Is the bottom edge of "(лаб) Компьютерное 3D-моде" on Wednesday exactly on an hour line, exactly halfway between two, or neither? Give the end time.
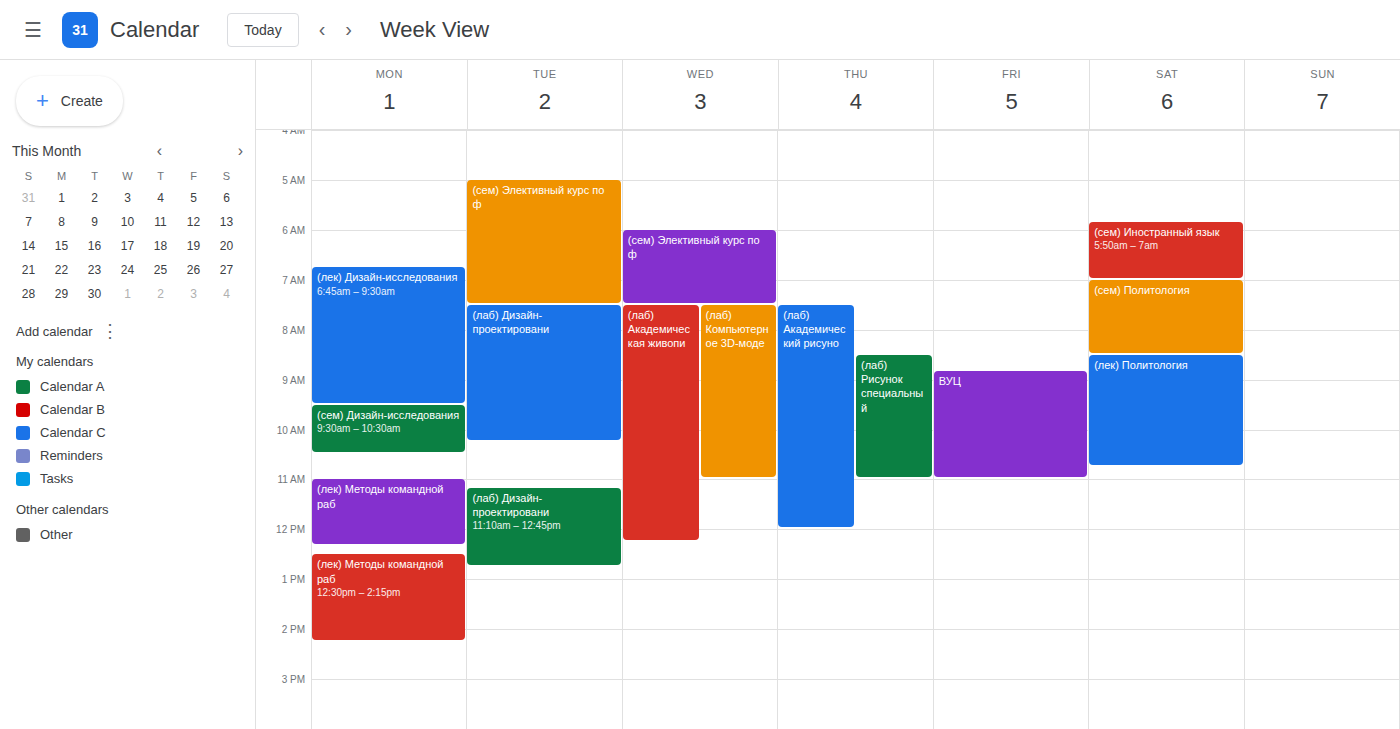
11:00 AM -- exactly on the 11 AM line.